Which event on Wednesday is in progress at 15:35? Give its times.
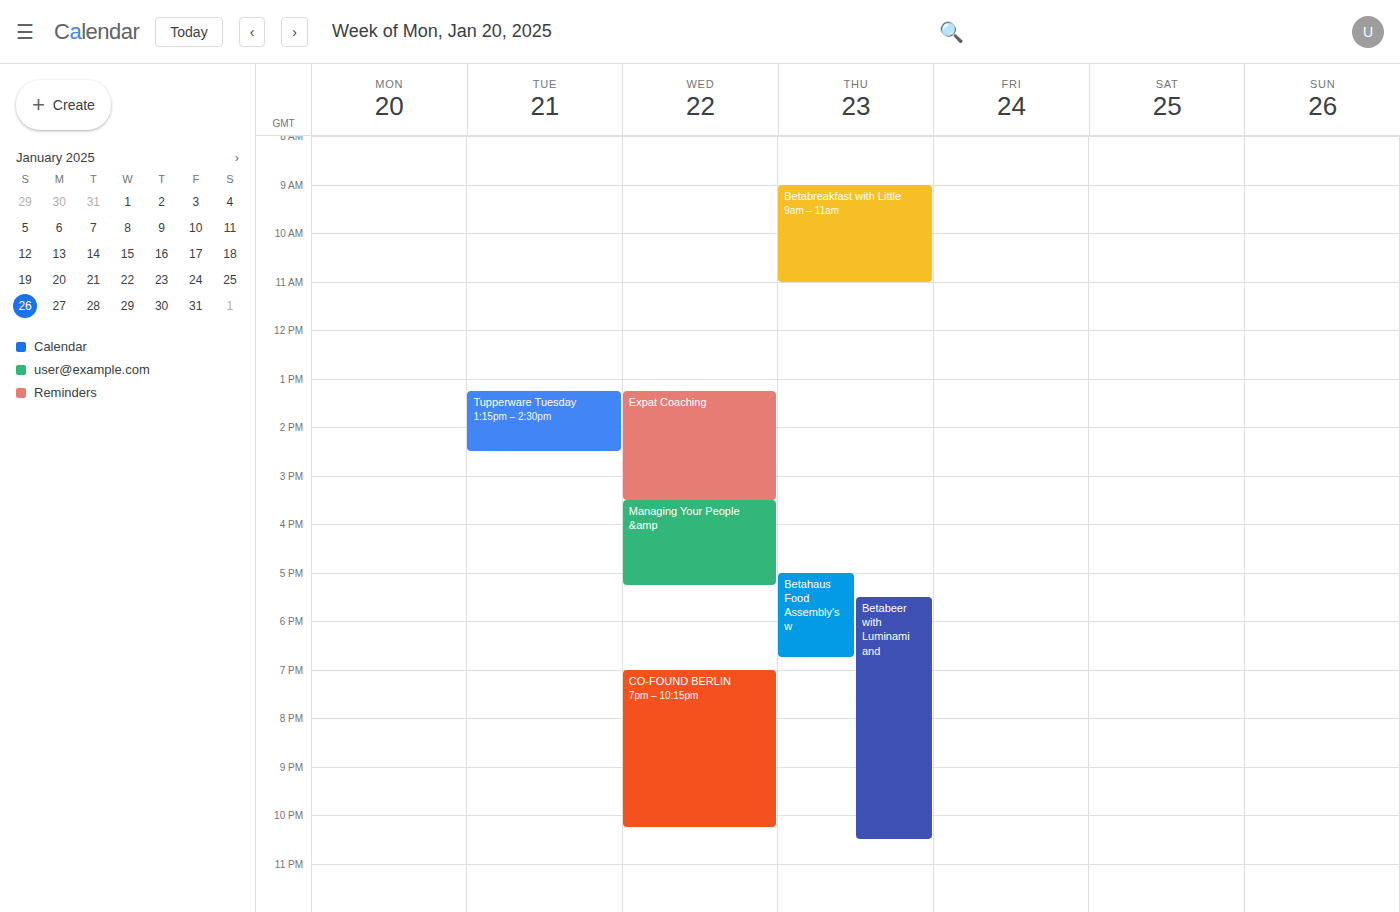
"Managing Your People &amp", 15:30 to 17:15